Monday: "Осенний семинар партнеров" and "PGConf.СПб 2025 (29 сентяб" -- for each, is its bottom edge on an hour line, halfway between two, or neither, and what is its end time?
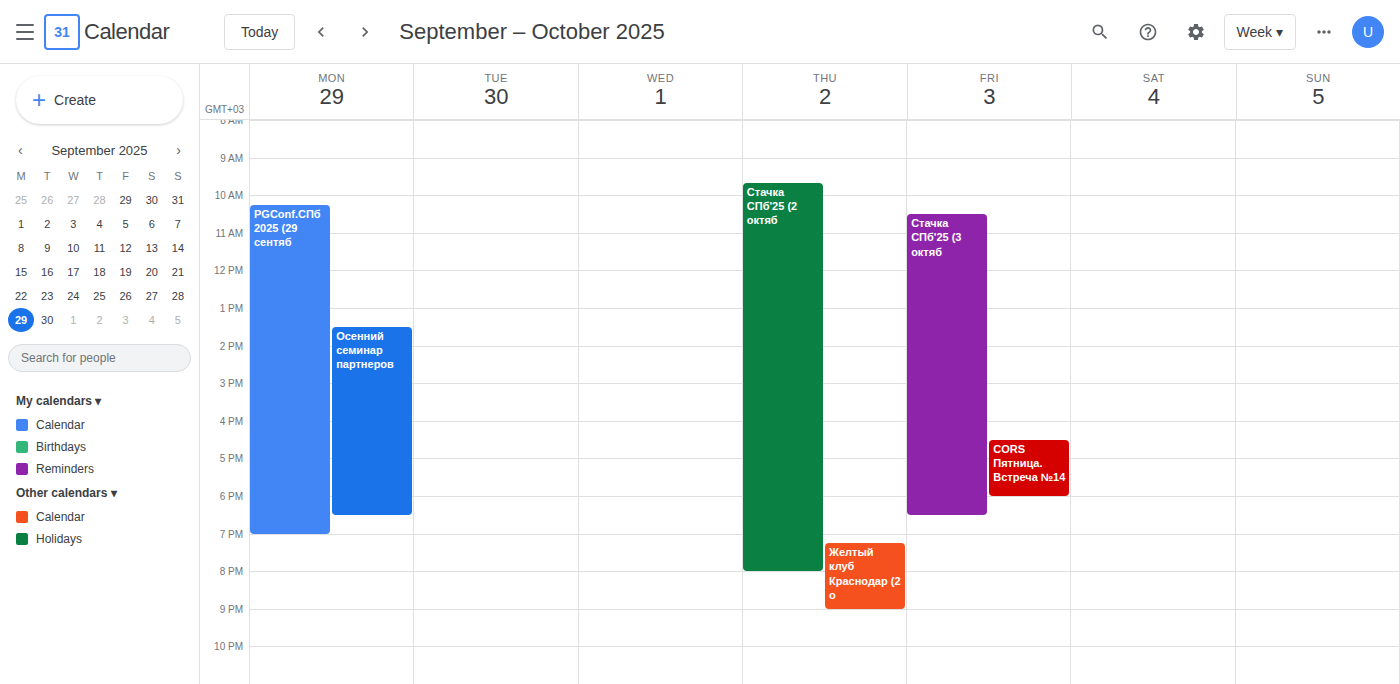
"Осенний семинар партнеров": 6:30 PM, halfway between the 6 PM and 7 PM lines. "PGConf.СПб 2025 (29 сентяб": 7:00 PM, exactly on the 7 PM line.